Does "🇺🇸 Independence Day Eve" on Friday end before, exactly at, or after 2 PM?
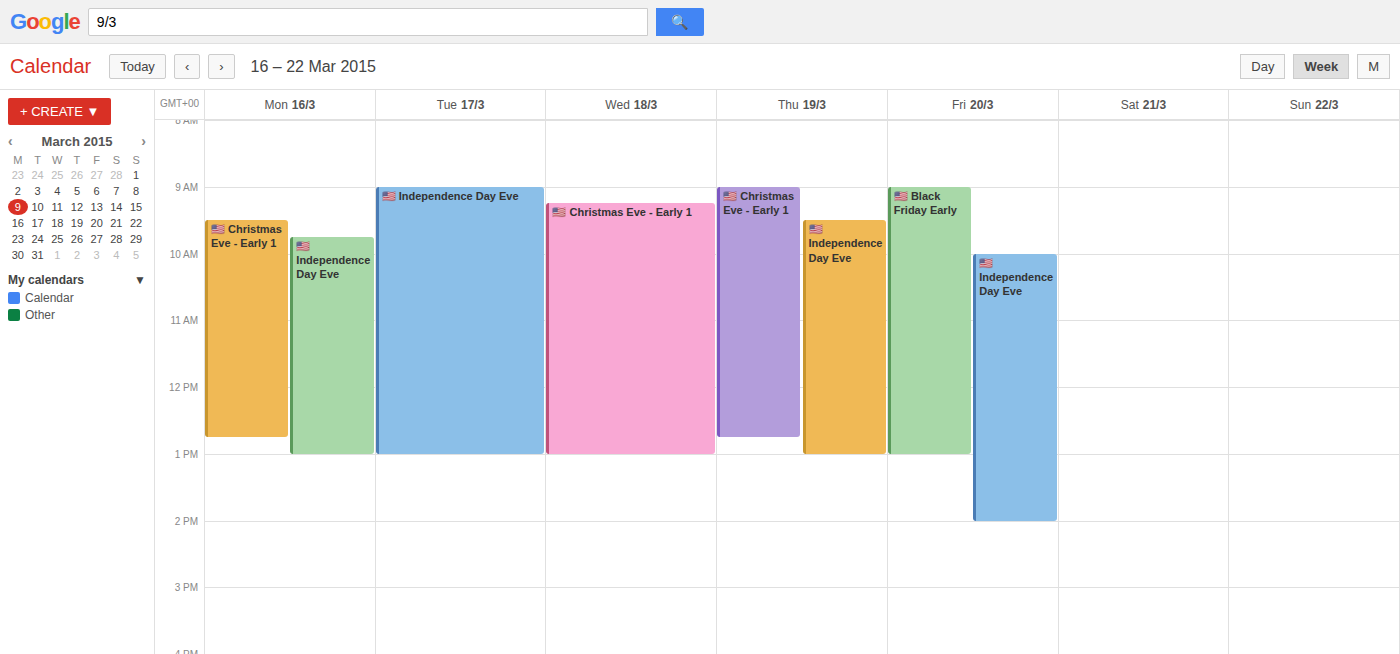
2:00 PM -- exactly at 2 PM, on the 2 PM line.